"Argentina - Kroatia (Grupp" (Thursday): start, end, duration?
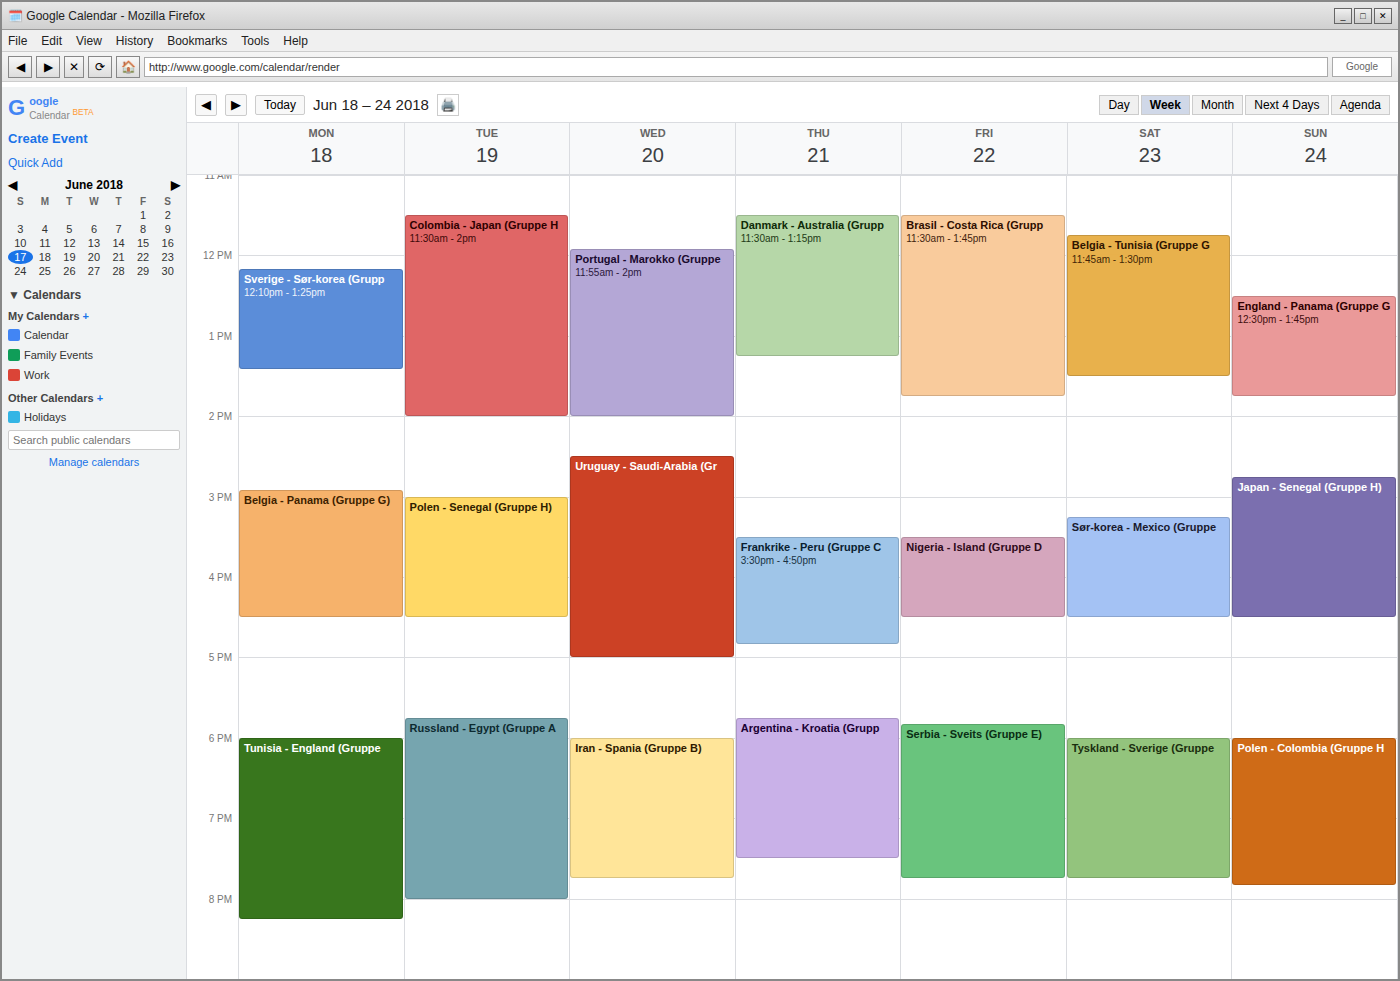
5:45 PM to 7:30 PM, 1 hour 45 minutes